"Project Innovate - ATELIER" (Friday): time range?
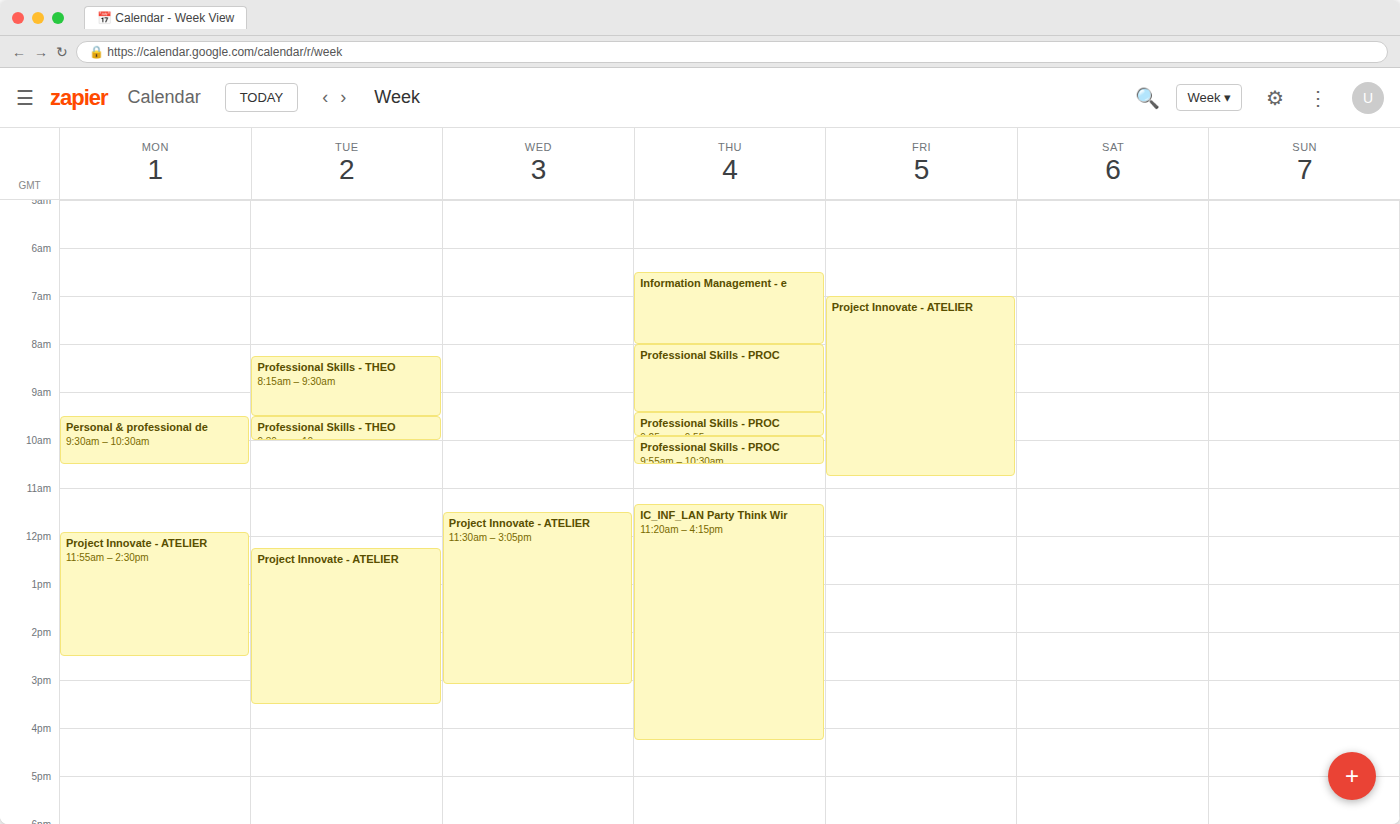
7:00 AM to 10:45 AM